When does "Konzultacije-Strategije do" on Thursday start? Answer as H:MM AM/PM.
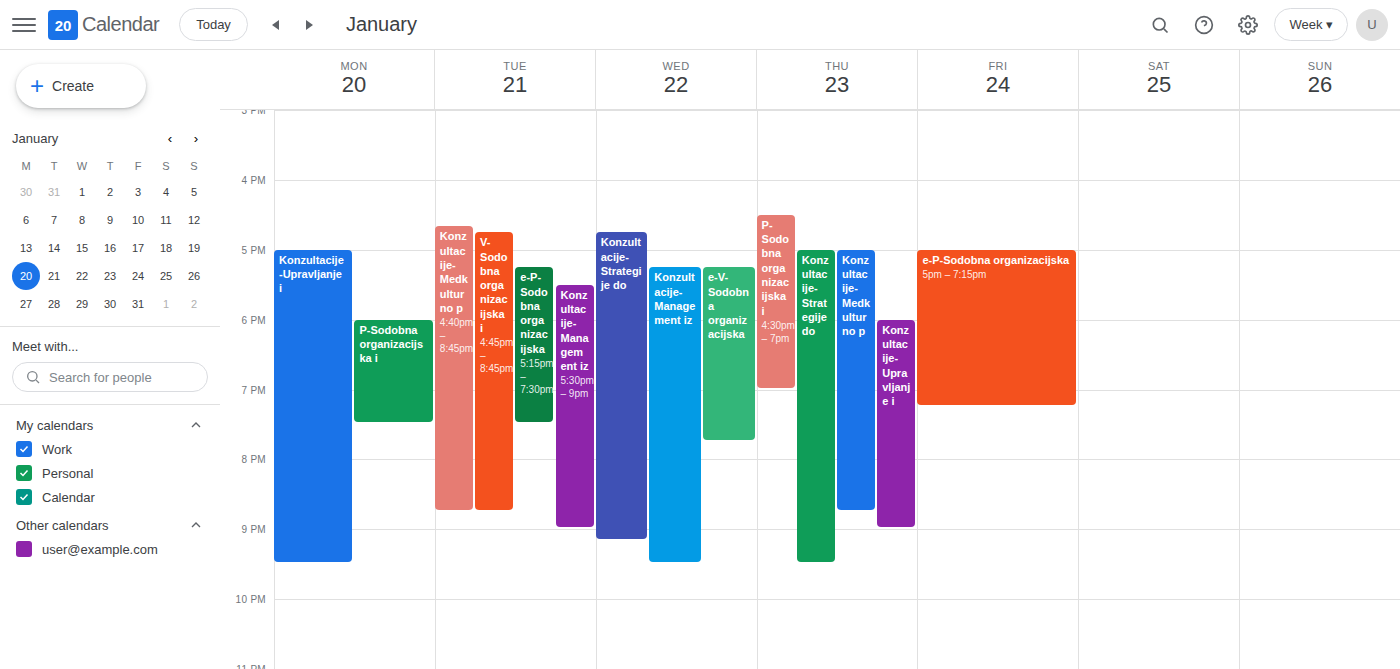
5:00 PM